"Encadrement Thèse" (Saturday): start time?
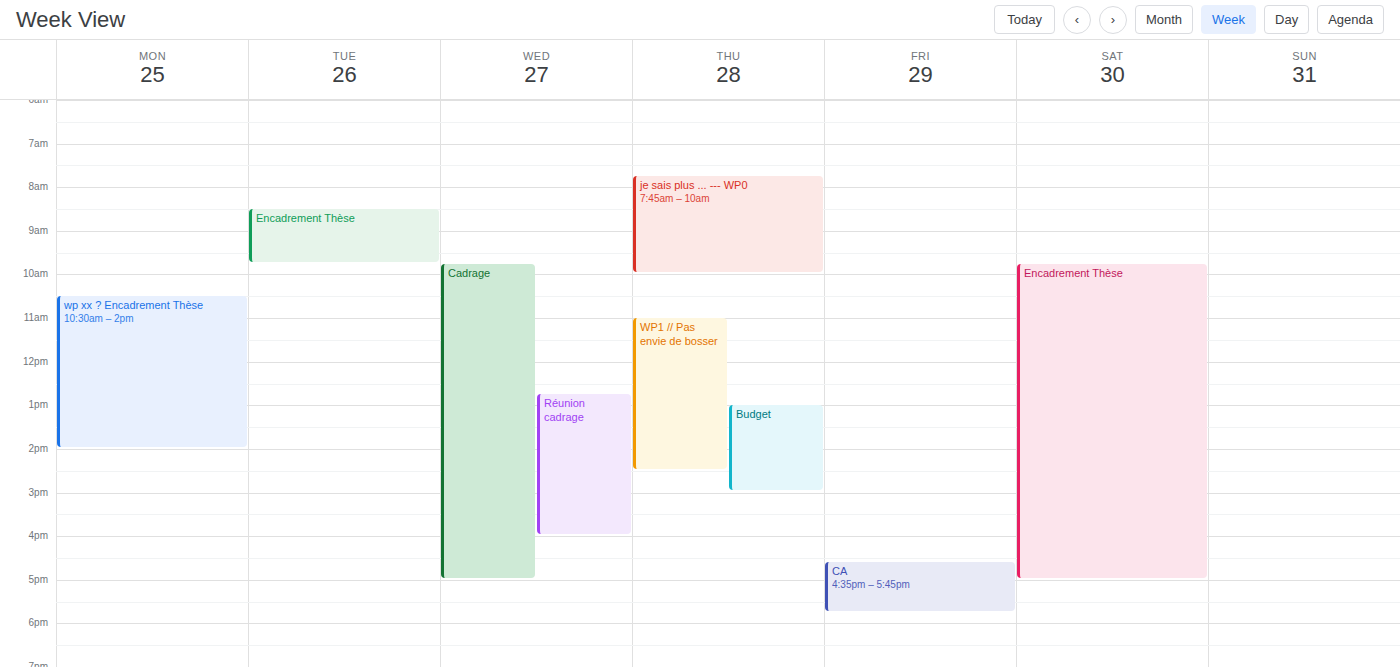
9:45 AM